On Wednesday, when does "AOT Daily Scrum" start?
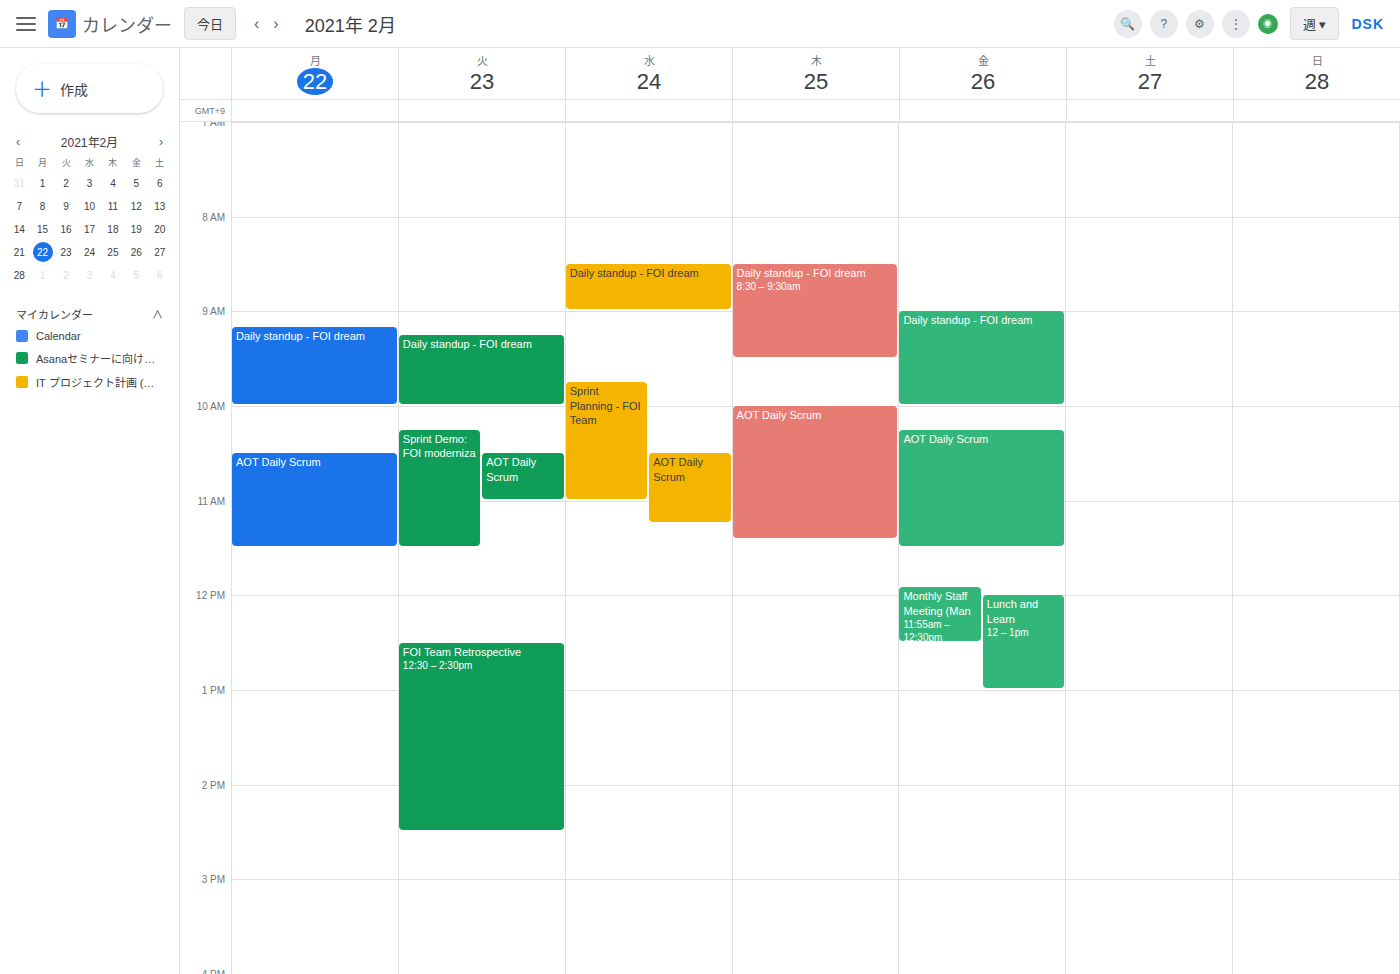
10:30 AM